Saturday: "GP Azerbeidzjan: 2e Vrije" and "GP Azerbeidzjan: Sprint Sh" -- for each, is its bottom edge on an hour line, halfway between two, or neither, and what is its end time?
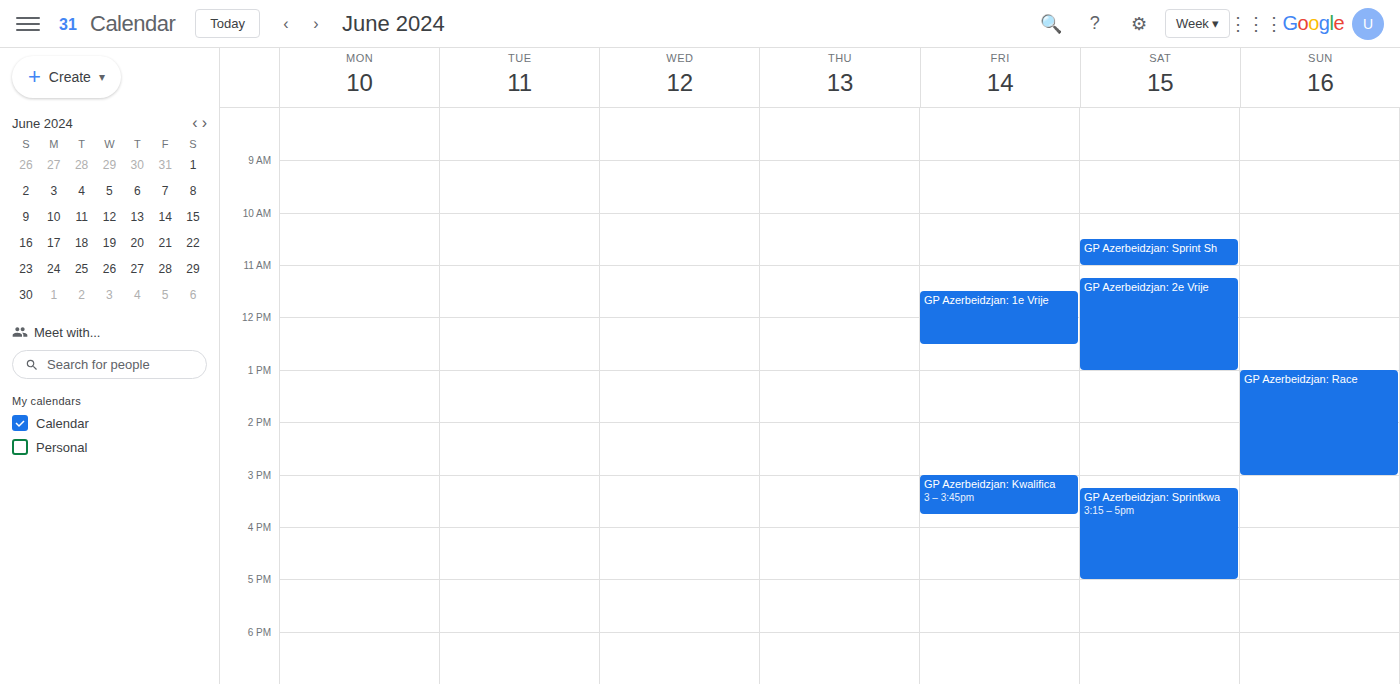
"GP Azerbeidzjan: 2e Vrije": 1:00 PM, exactly on the 1 PM line. "GP Azerbeidzjan: Sprint Sh": 11:00 AM, exactly on the 11 AM line.